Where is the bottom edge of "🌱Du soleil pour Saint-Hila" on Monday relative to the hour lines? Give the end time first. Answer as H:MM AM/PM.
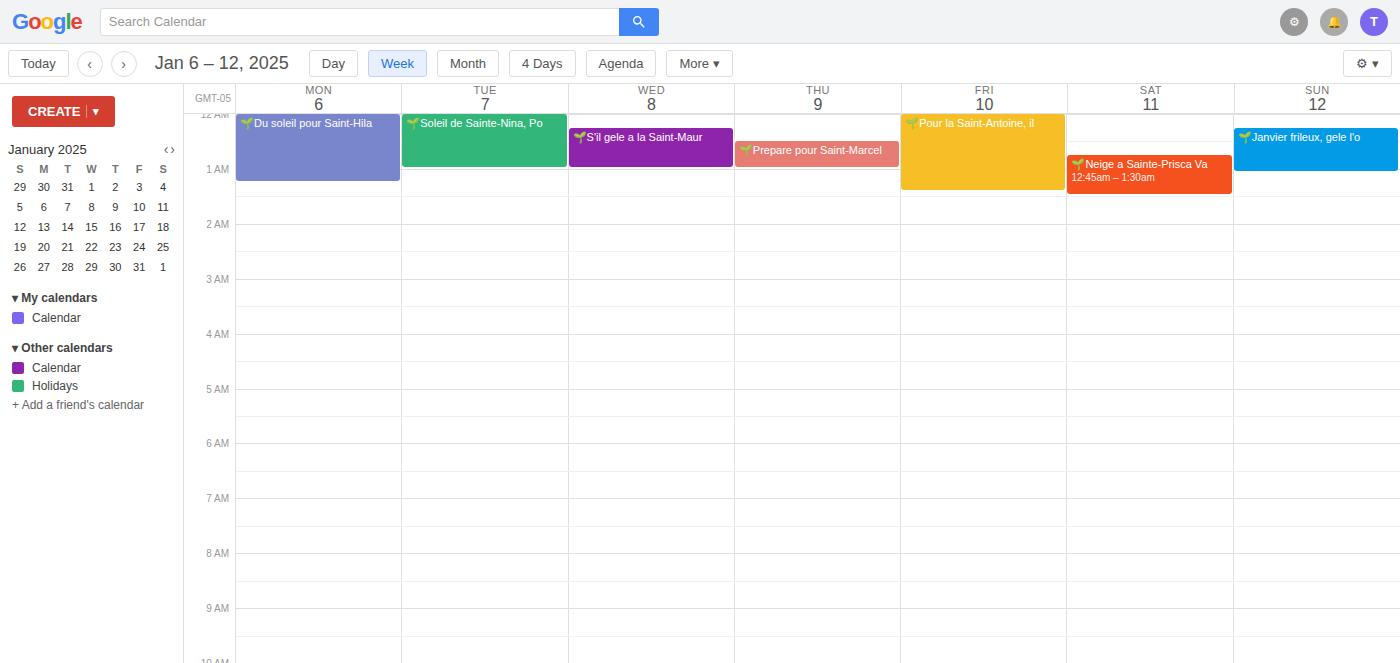
1:15 AM -- neither: a quarter of the way from the 1 AM line to the 2 AM line.